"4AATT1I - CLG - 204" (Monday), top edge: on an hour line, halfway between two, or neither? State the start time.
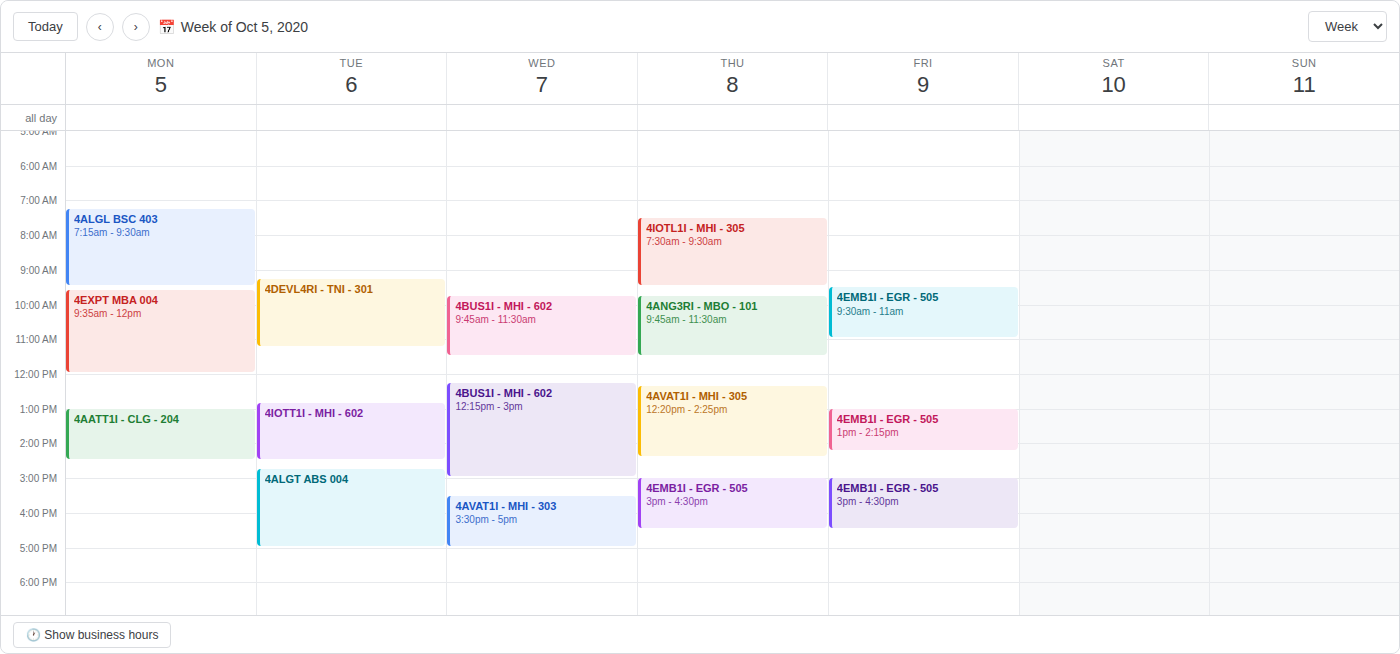
1:00 PM -- exactly on the 1 PM line.